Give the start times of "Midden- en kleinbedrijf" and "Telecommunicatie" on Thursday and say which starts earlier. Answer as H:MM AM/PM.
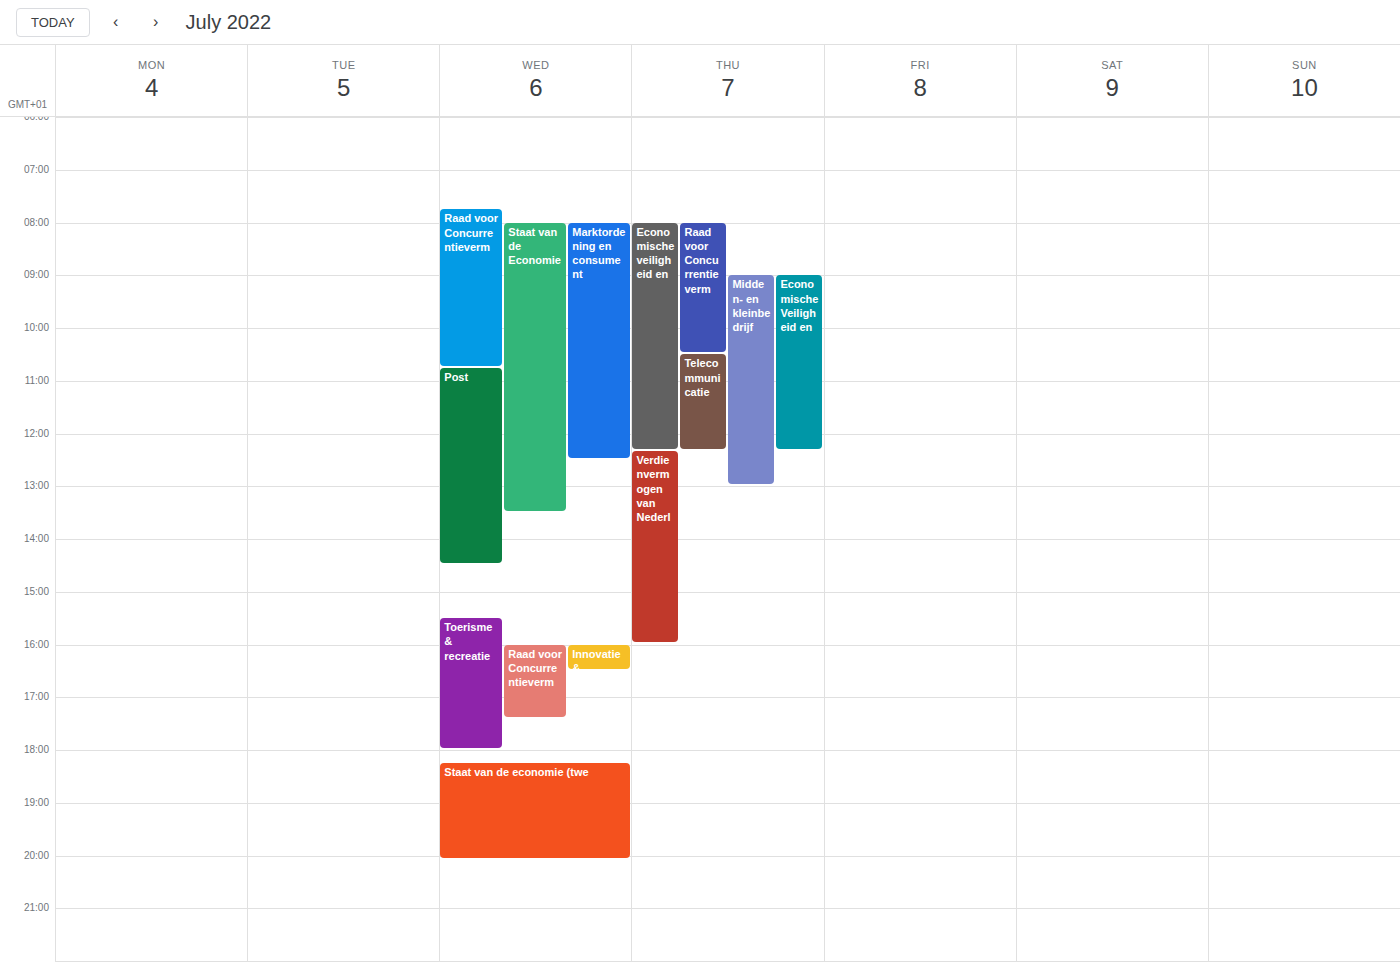
"Midden- en kleinbedrijf" 9:00 AM; "Telecommunicatie" 10:30 AM.